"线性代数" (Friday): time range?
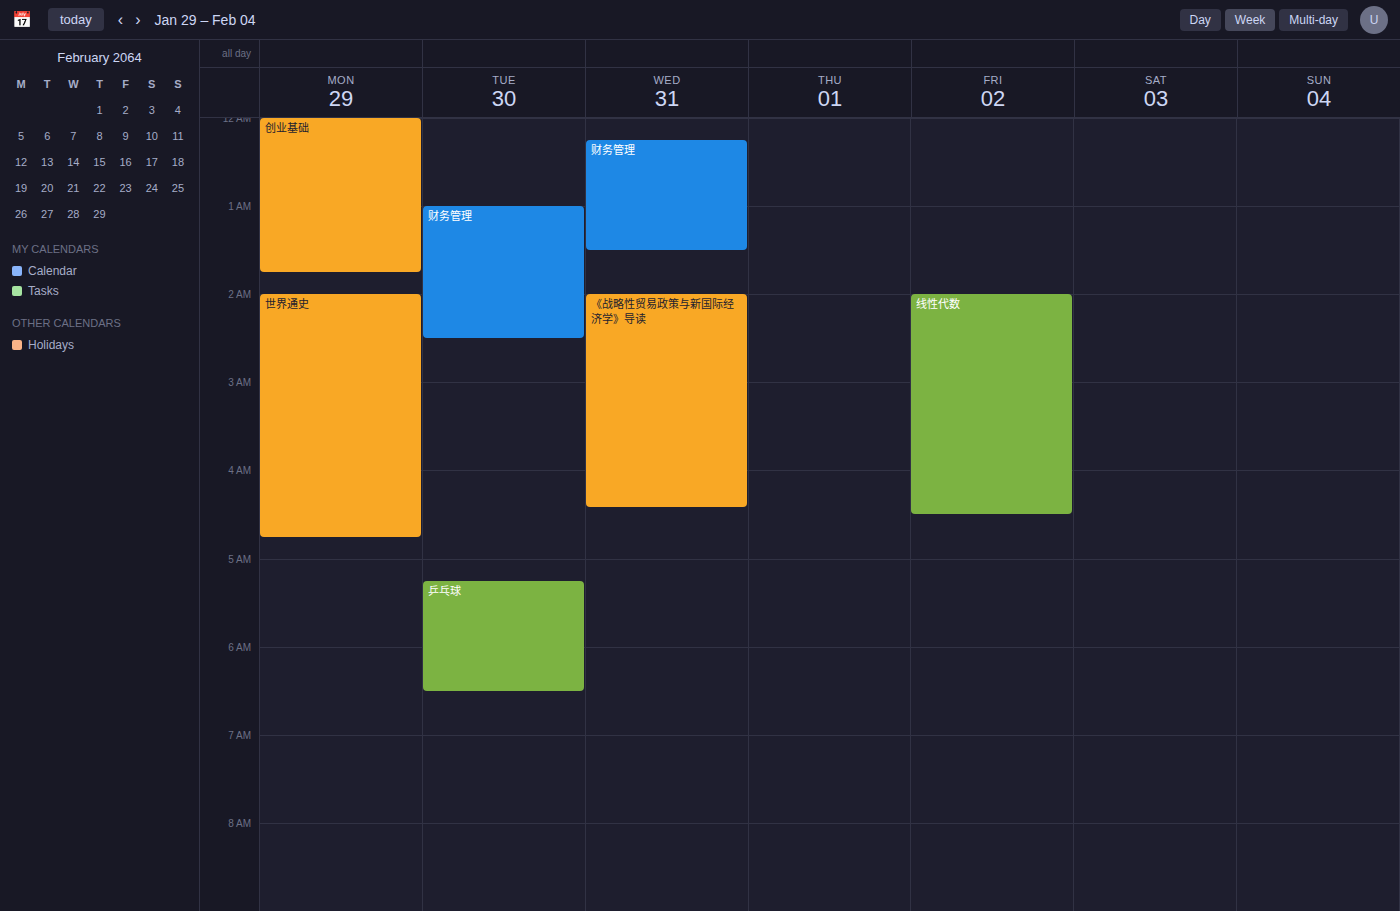
2:00 AM to 4:30 AM